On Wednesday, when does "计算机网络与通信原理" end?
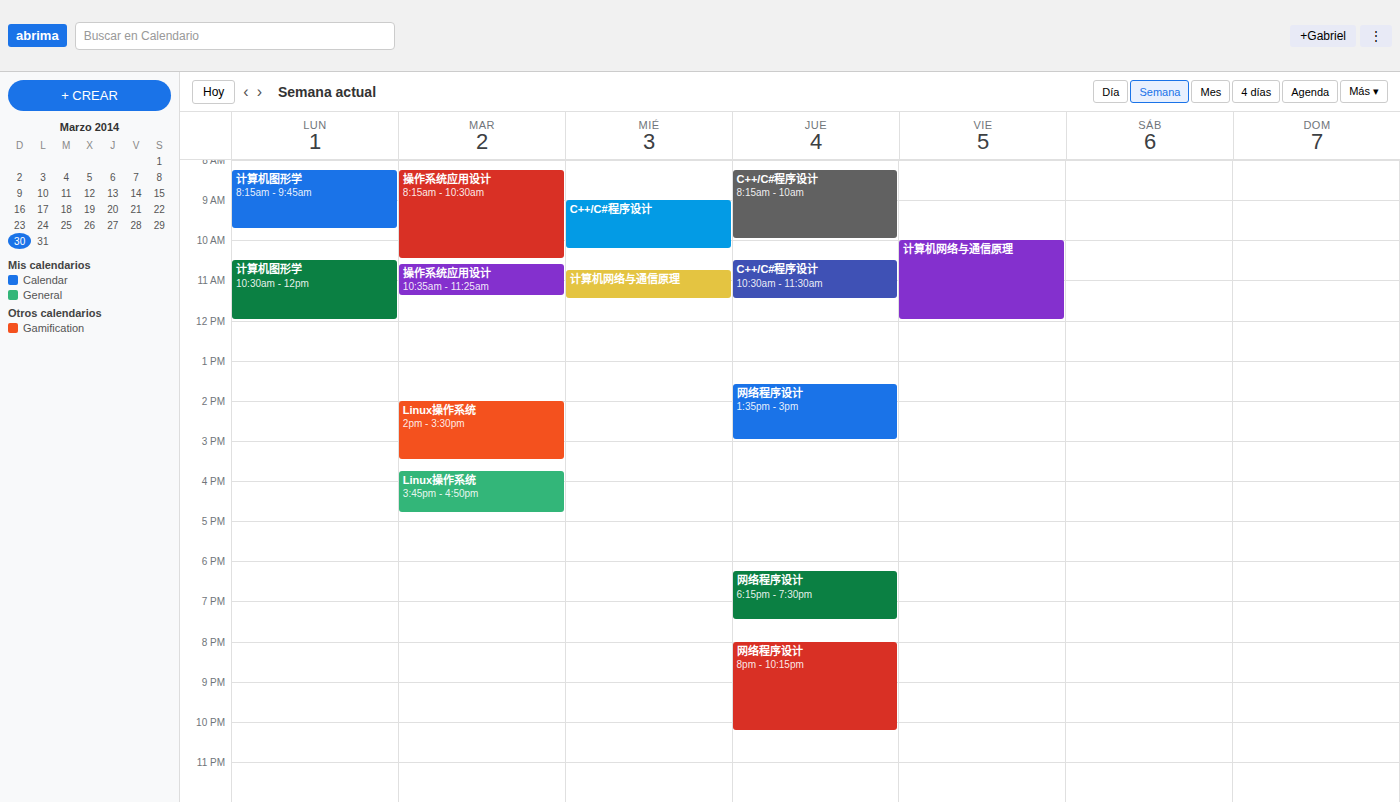
11:30 AM